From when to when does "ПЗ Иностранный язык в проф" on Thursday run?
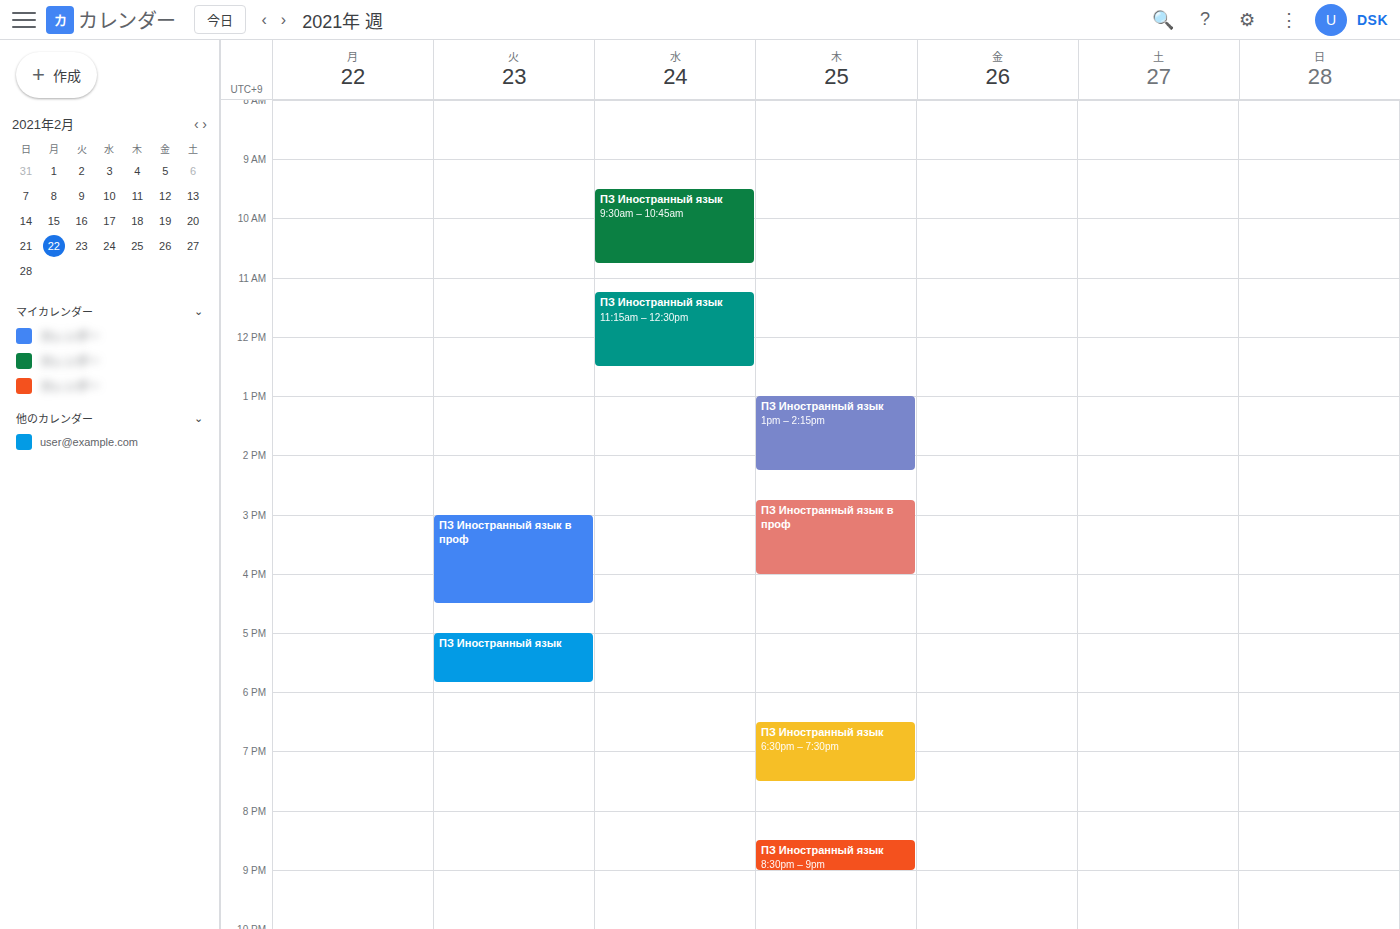
2:45 PM to 4:00 PM